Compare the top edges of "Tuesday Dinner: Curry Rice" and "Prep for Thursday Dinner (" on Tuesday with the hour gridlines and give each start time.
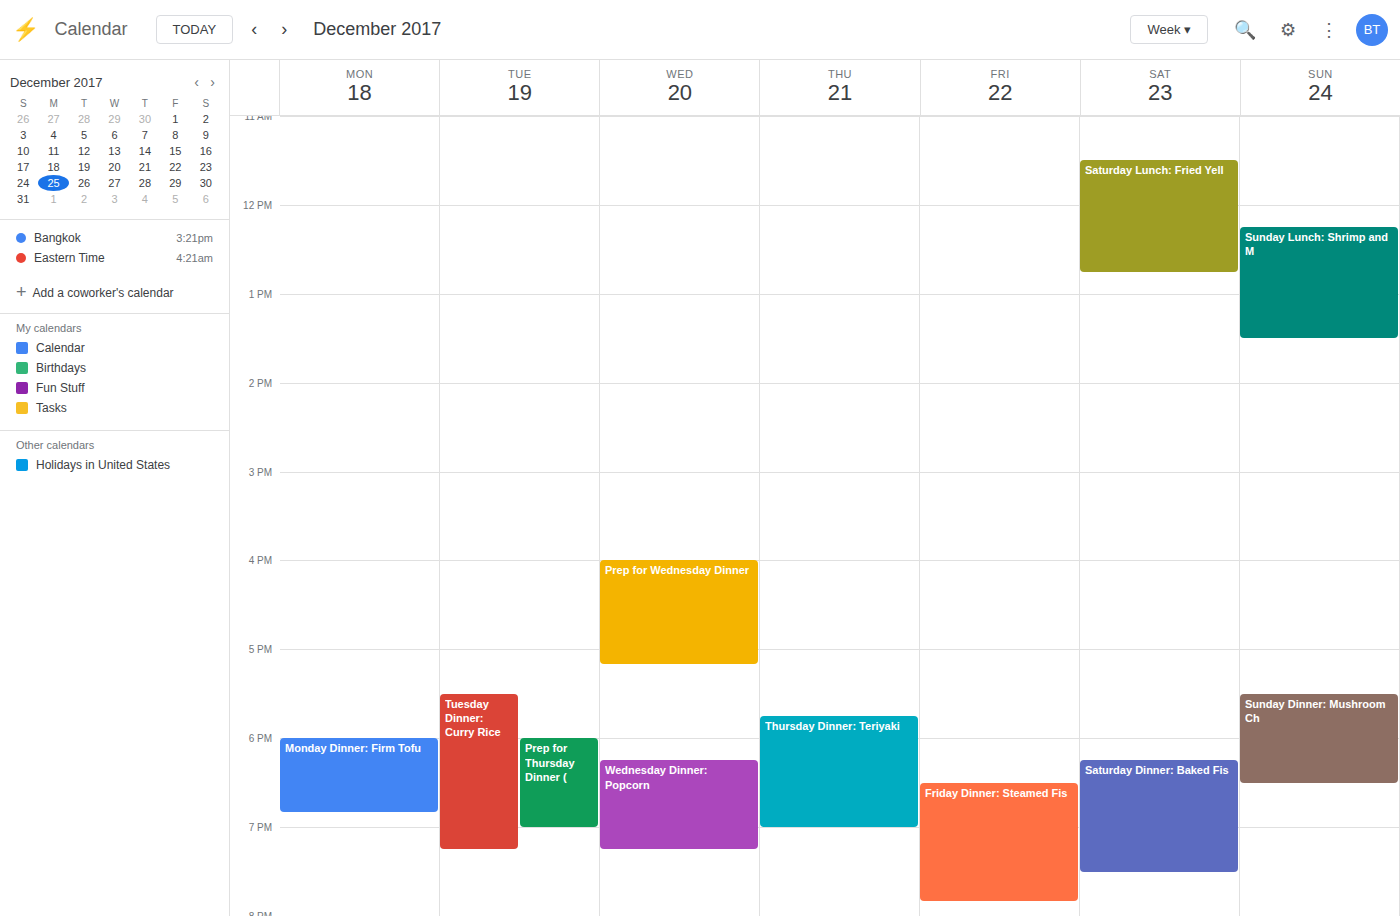
"Tuesday Dinner: Curry Rice": 5:30 PM, halfway between the 5 PM and 6 PM lines. "Prep for Thursday Dinner (": 6:00 PM, exactly on the 6 PM line.